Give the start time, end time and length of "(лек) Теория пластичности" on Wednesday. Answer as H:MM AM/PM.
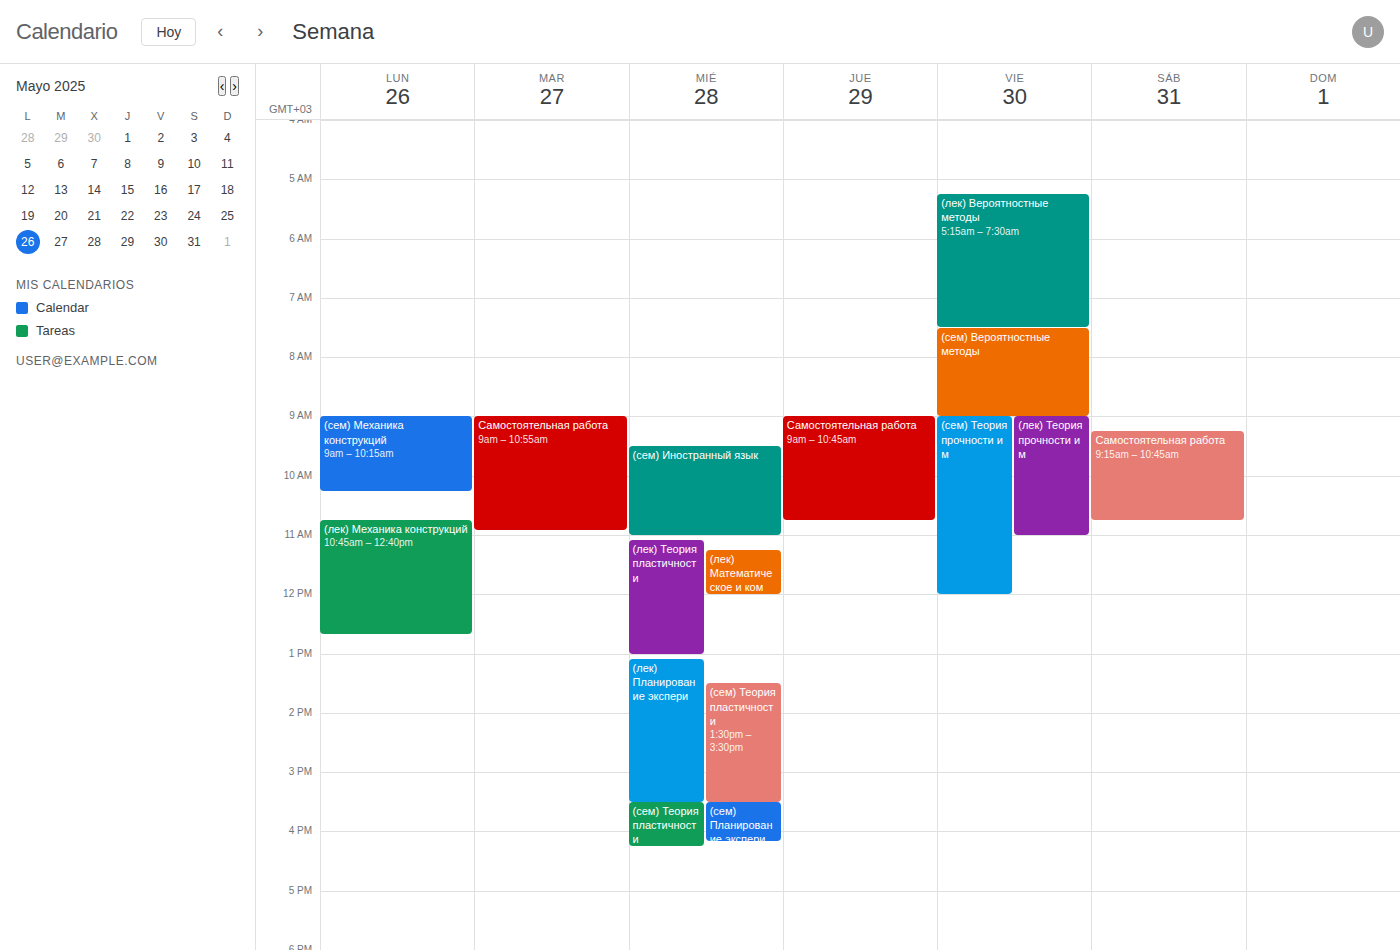
11:05 AM to 1:00 PM, 1 hour 55 minutes